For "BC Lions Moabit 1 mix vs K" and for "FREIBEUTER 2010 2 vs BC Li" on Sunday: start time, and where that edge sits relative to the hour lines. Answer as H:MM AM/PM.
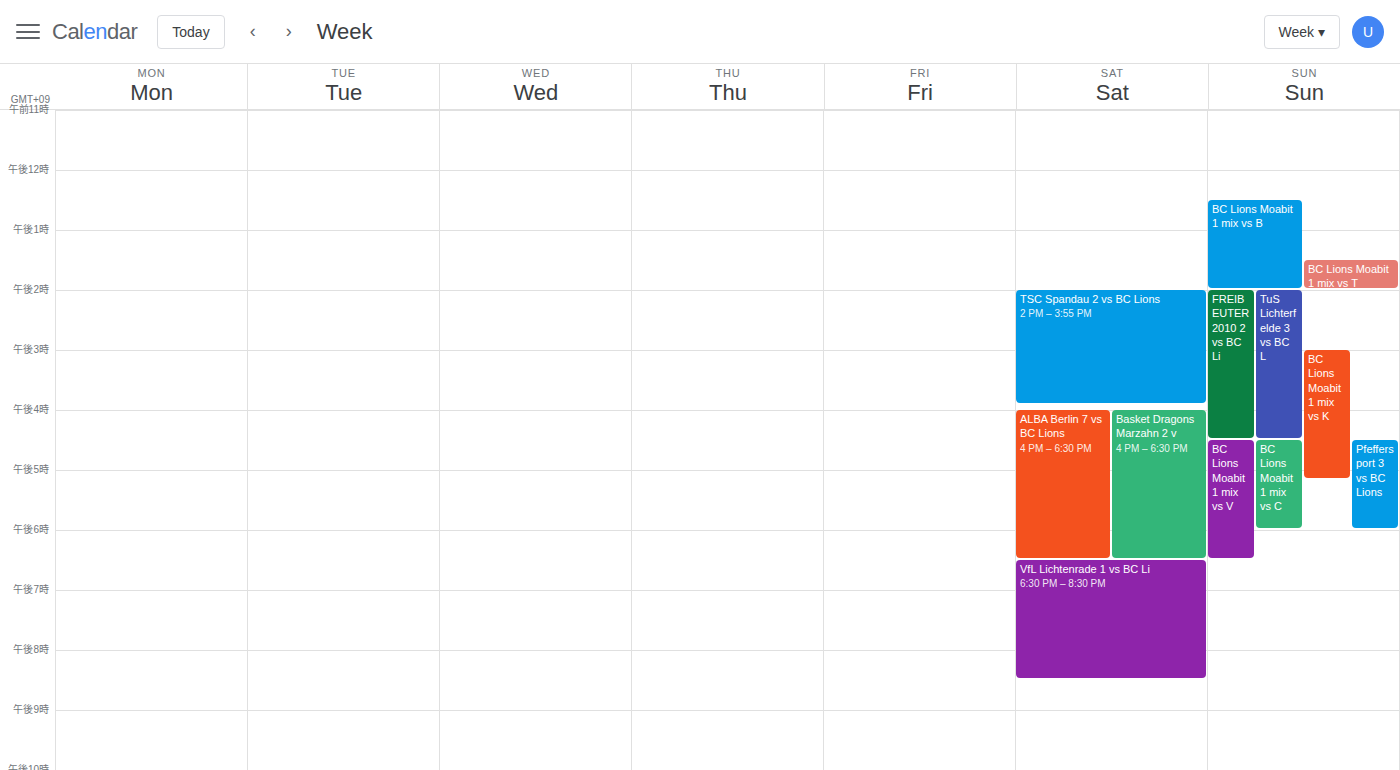
"BC Lions Moabit 1 mix vs K": 3:00 PM, exactly on the 3 PM line. "FREIBEUTER 2010 2 vs BC Li": 2:00 PM, exactly on the 2 PM line.